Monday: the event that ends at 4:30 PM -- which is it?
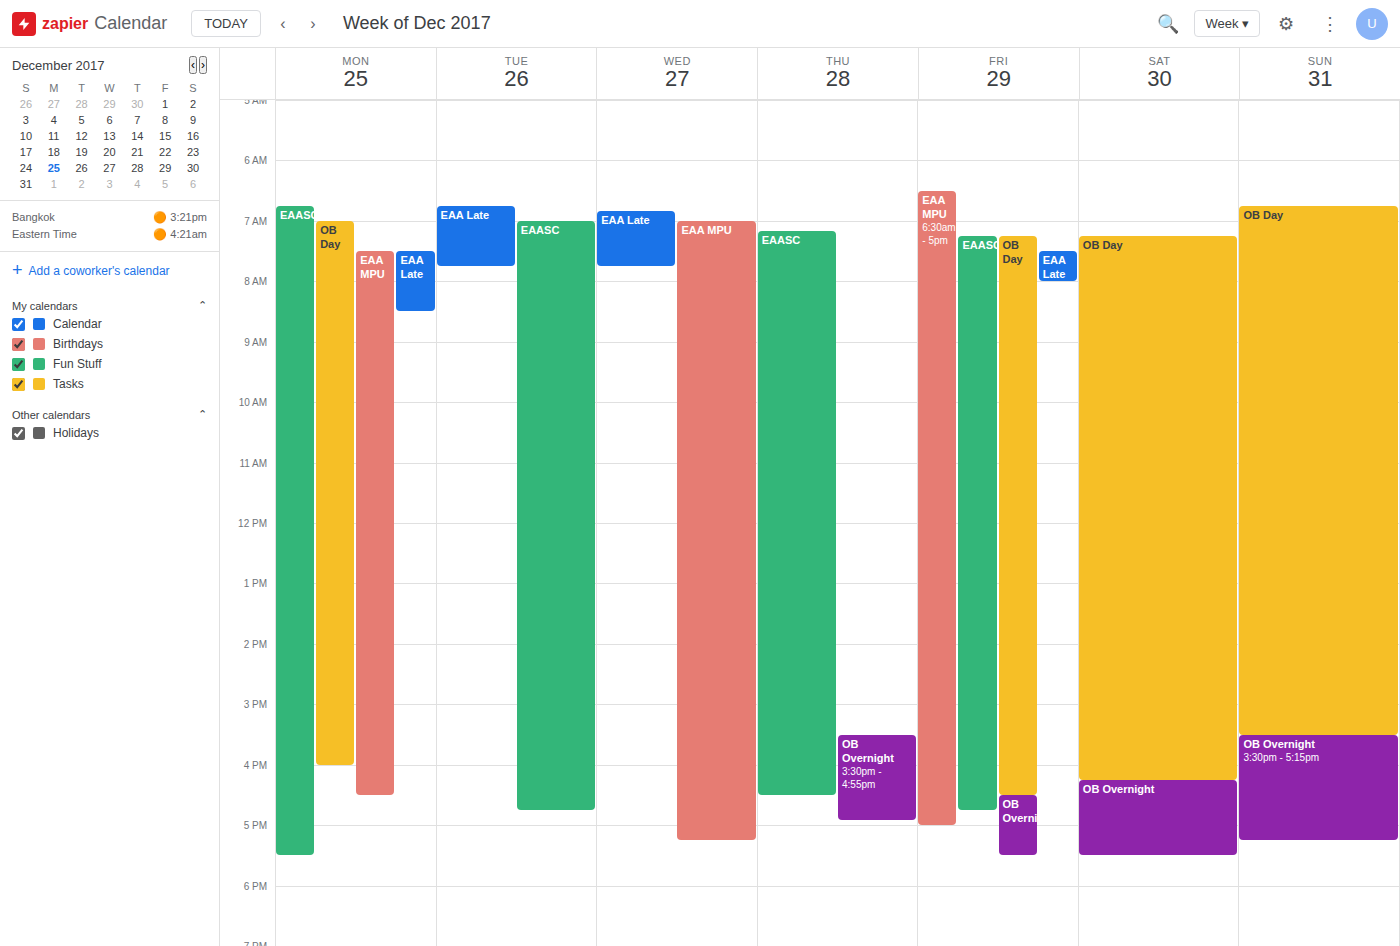
"EAA MPU"